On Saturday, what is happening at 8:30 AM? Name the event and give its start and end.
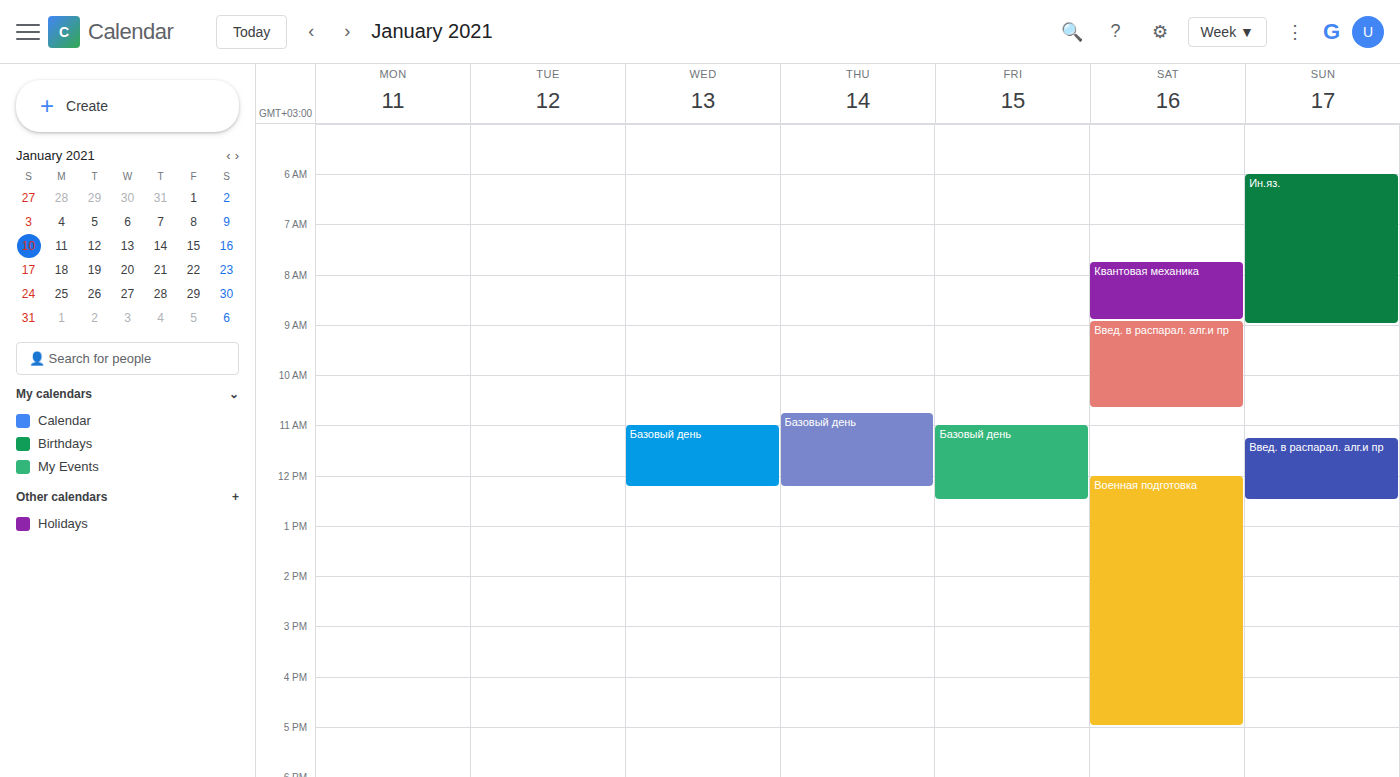
"Квантовая механика", 7:45 AM to 8:55 AM